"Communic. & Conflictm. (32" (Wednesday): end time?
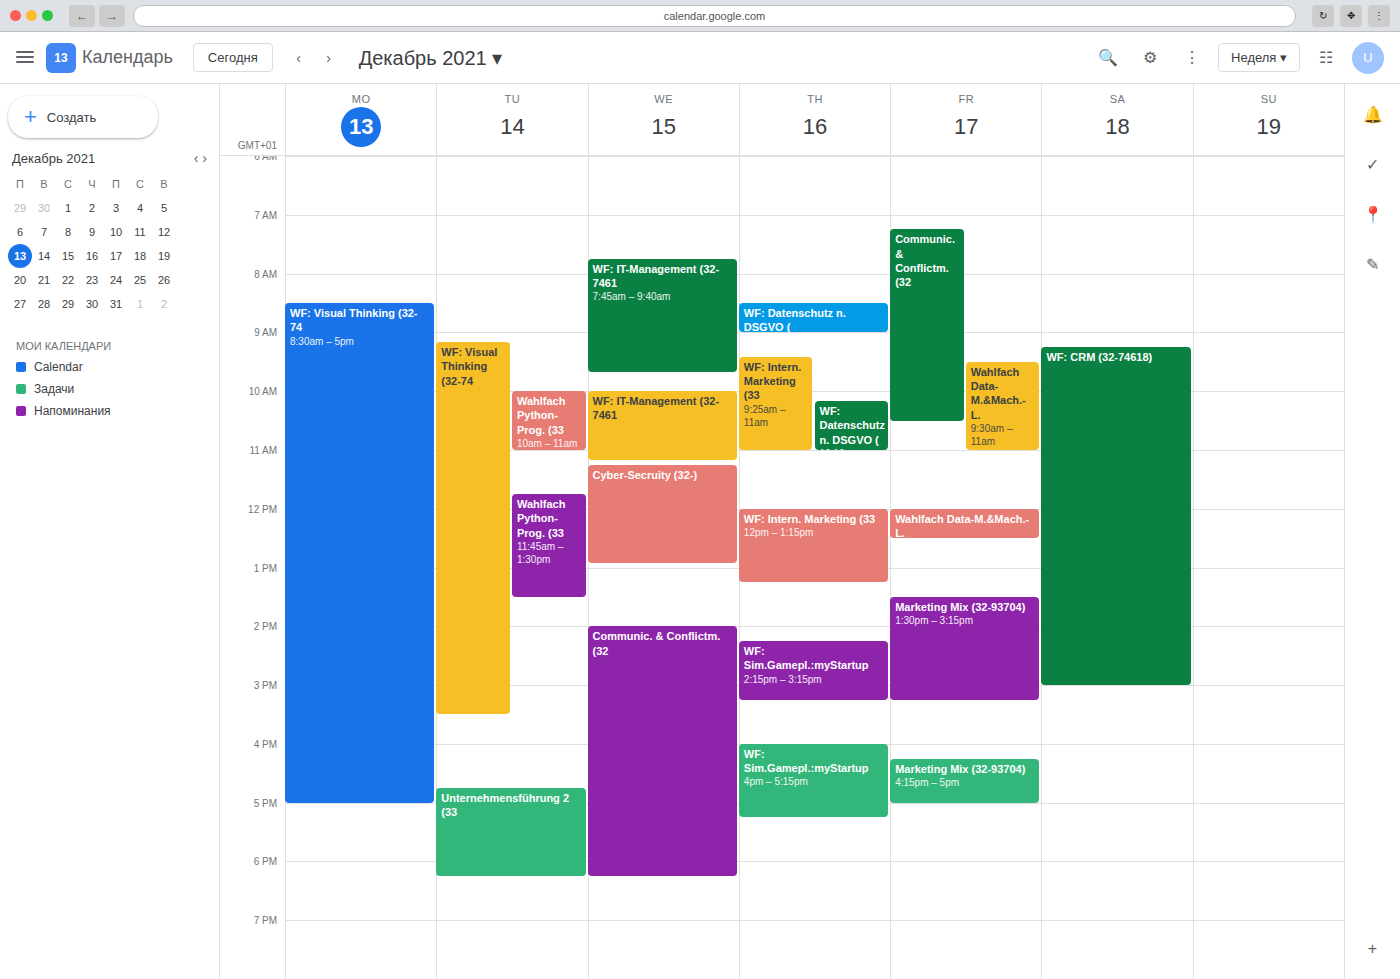
6:15 PM